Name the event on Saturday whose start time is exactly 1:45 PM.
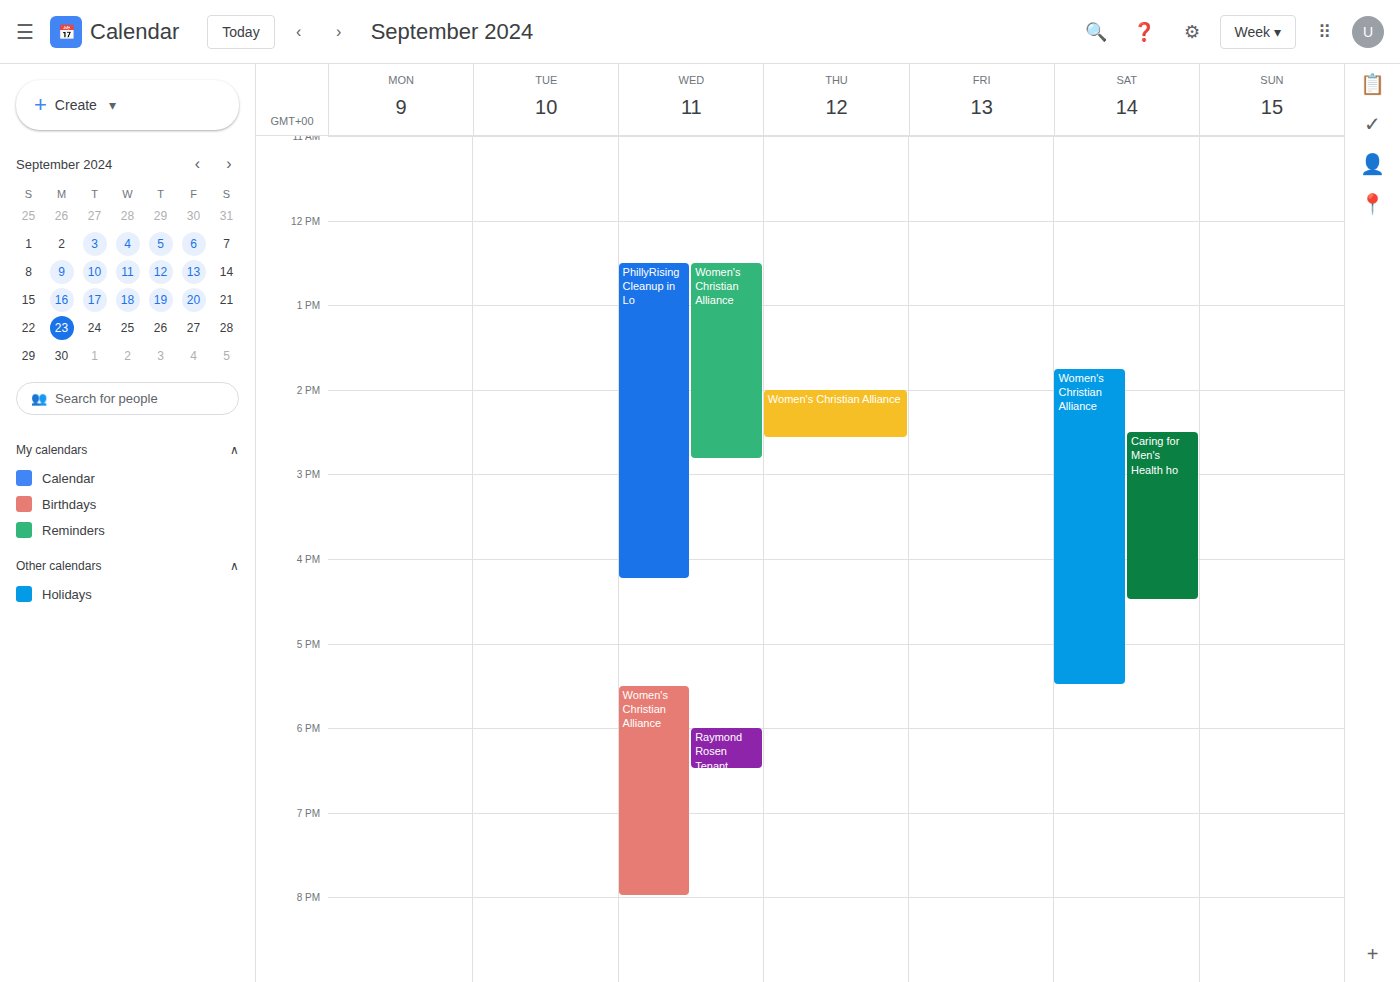
"Women's Christian Alliance"